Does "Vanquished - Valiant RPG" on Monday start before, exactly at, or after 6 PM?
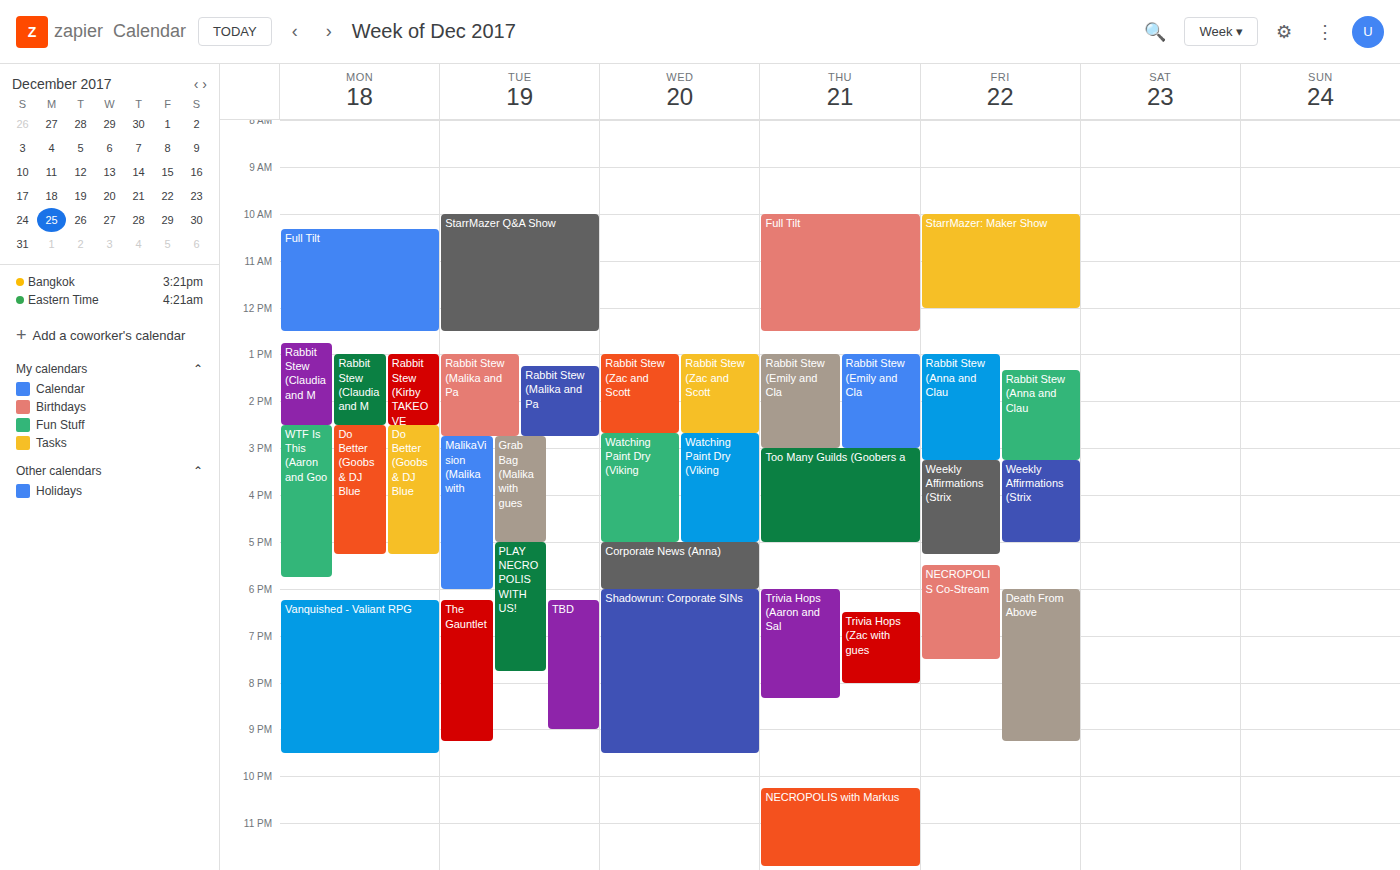
6:15 PM -- after 6 PM, 15 minutes below the 6 PM line.